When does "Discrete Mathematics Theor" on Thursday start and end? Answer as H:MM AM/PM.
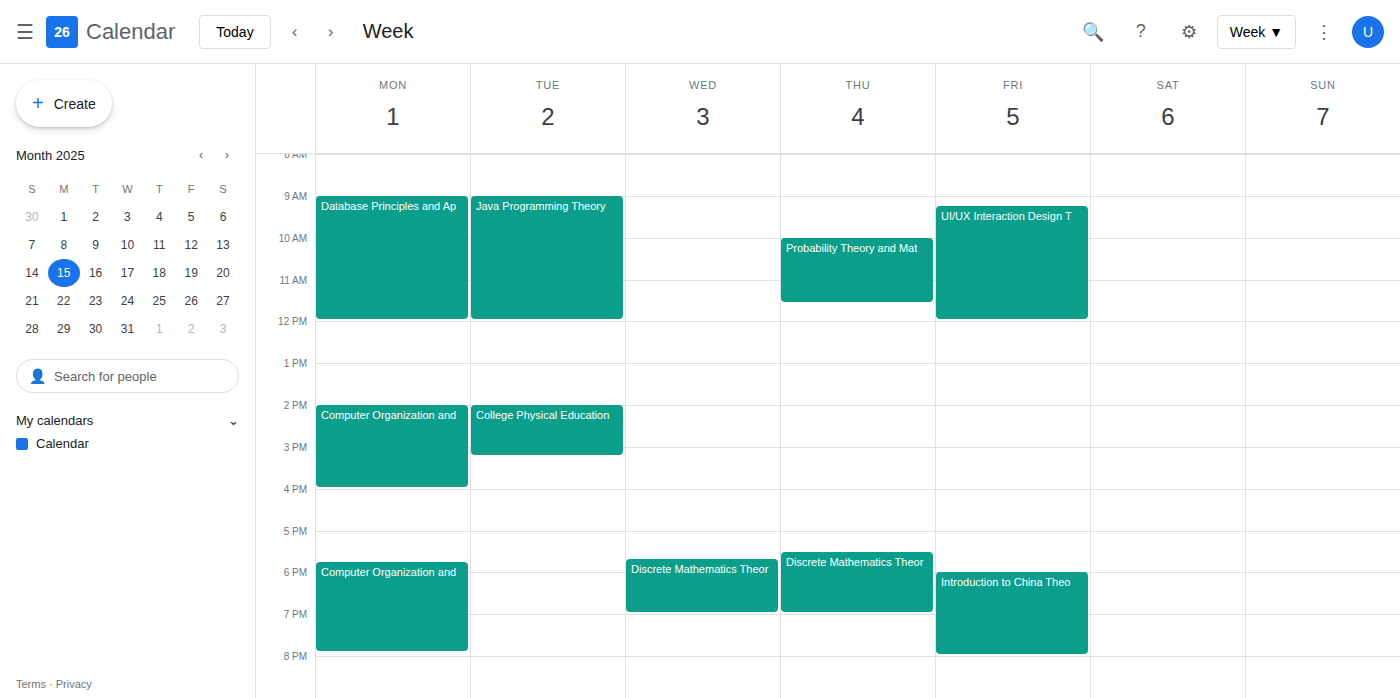
5:30 PM to 7:00 PM